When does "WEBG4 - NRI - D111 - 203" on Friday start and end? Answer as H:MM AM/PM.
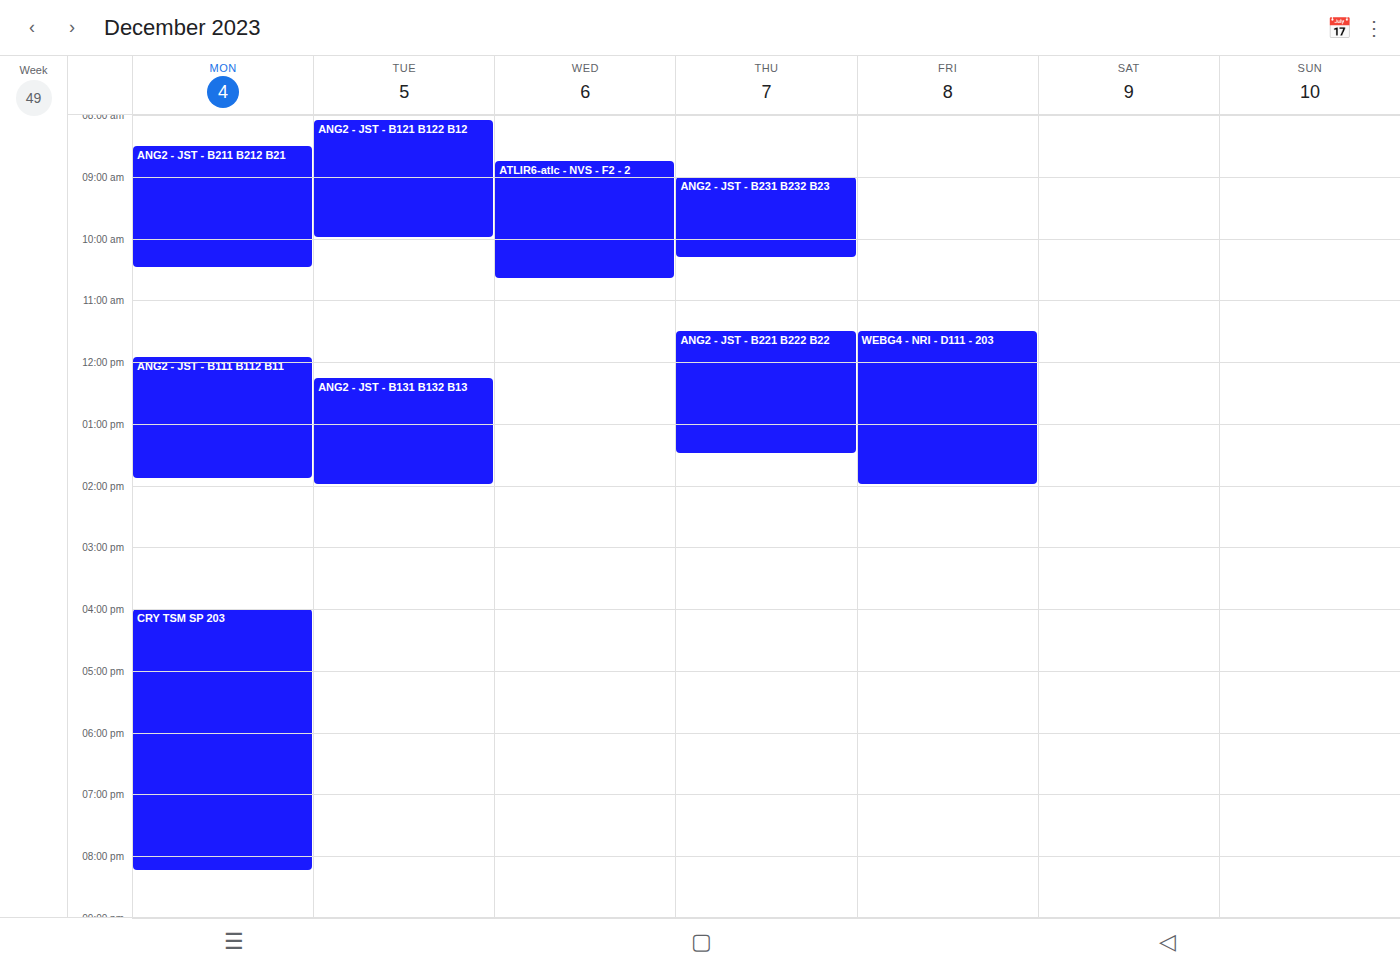
11:30 AM to 2:00 PM